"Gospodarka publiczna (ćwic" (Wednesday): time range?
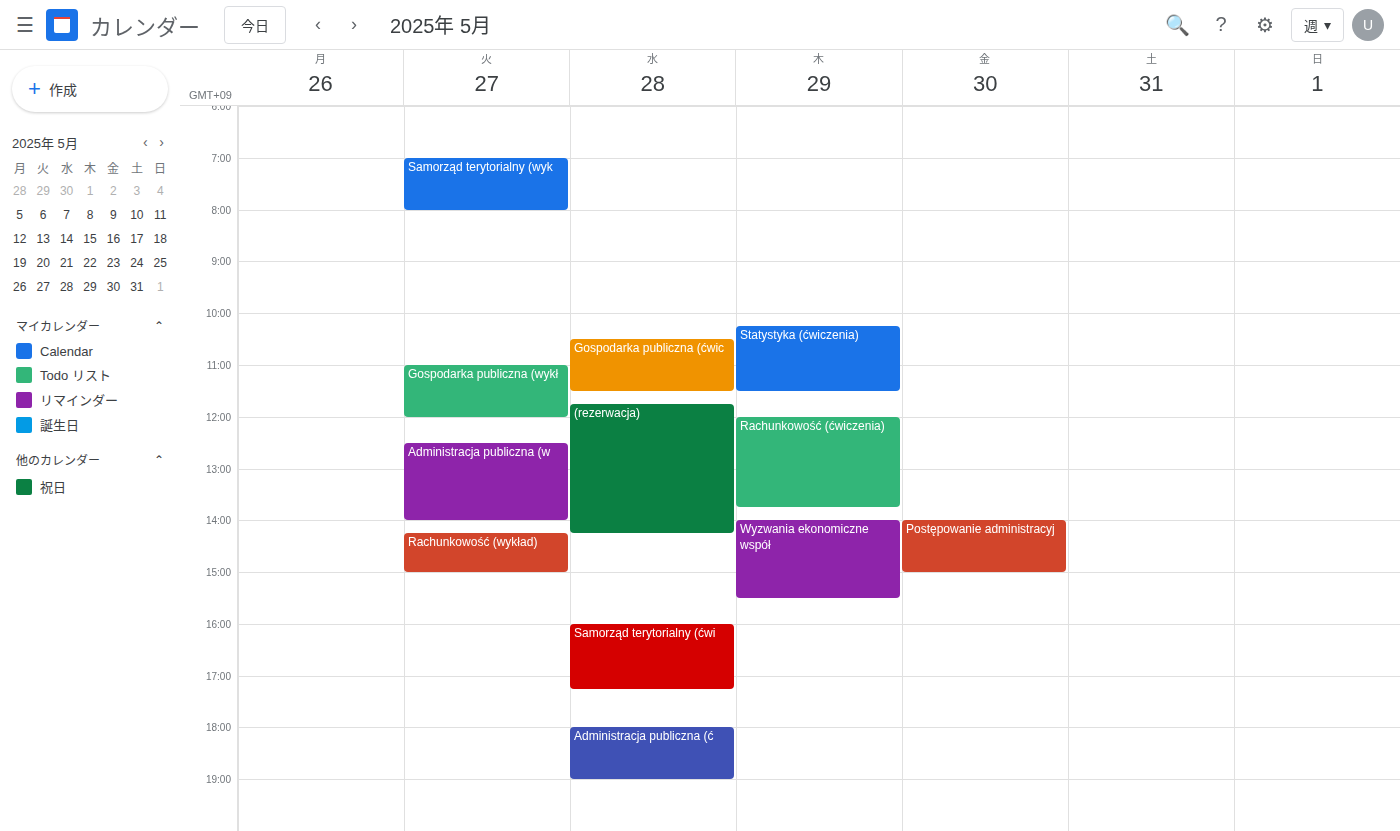
10:30 AM to 11:30 AM